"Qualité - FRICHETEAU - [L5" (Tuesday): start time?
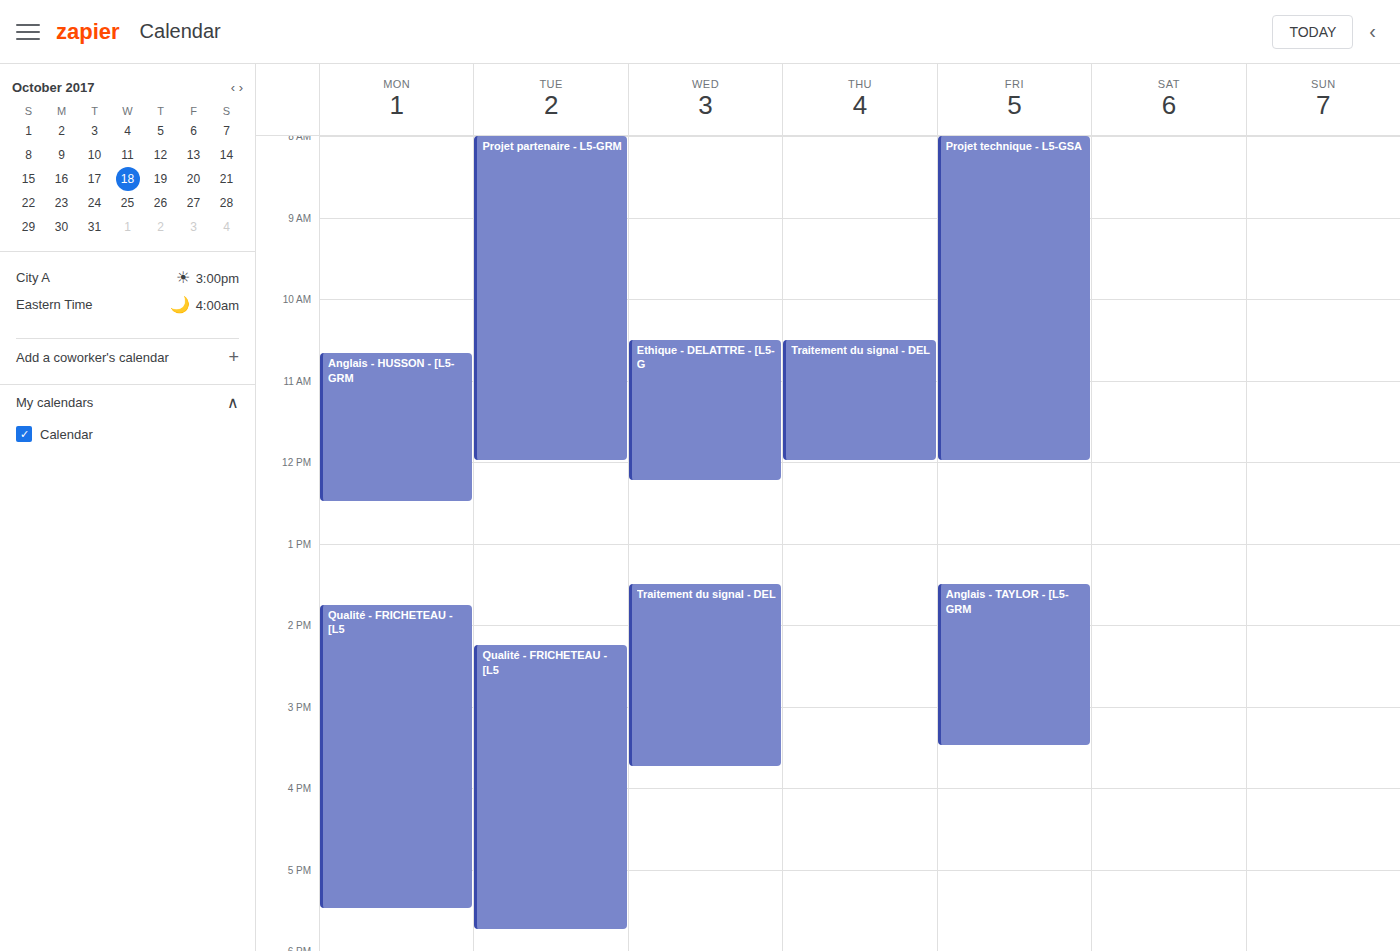
2:15 PM